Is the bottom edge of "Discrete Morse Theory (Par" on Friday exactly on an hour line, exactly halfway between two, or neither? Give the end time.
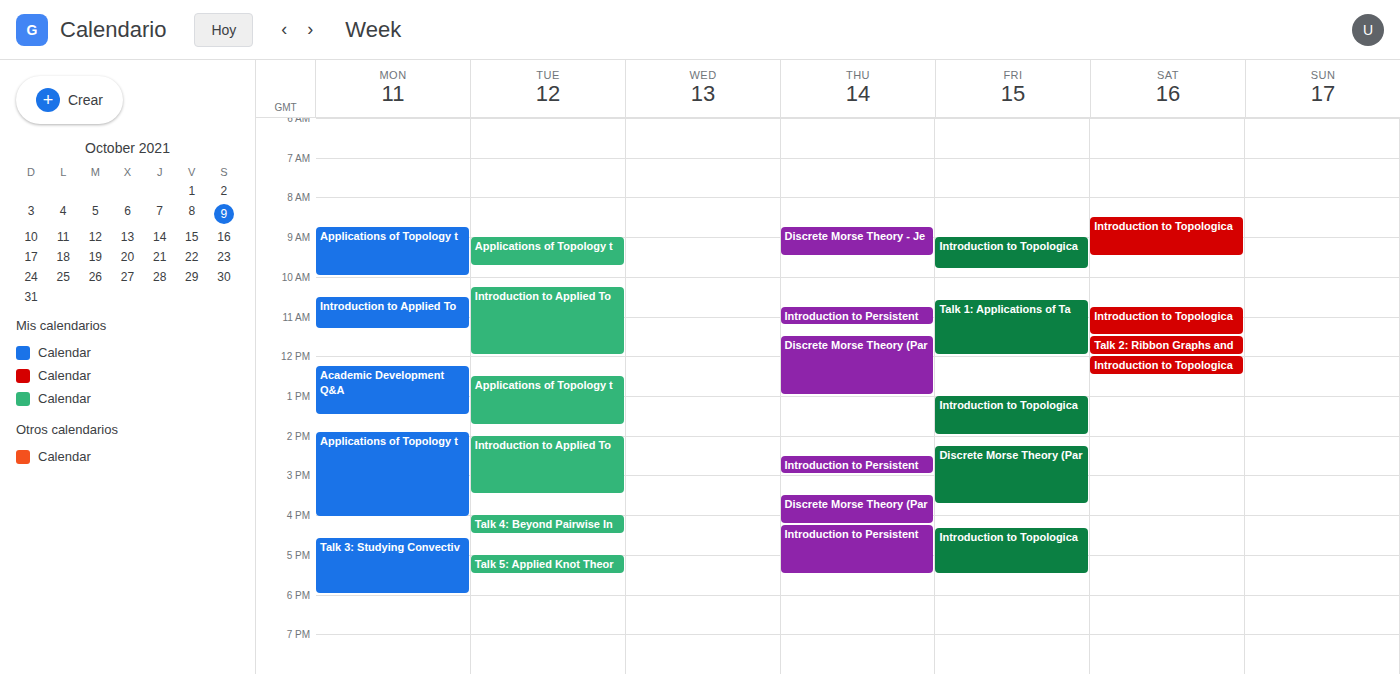
3:45 PM -- neither: three quarters of the way from the 3 PM line to the 4 PM line.